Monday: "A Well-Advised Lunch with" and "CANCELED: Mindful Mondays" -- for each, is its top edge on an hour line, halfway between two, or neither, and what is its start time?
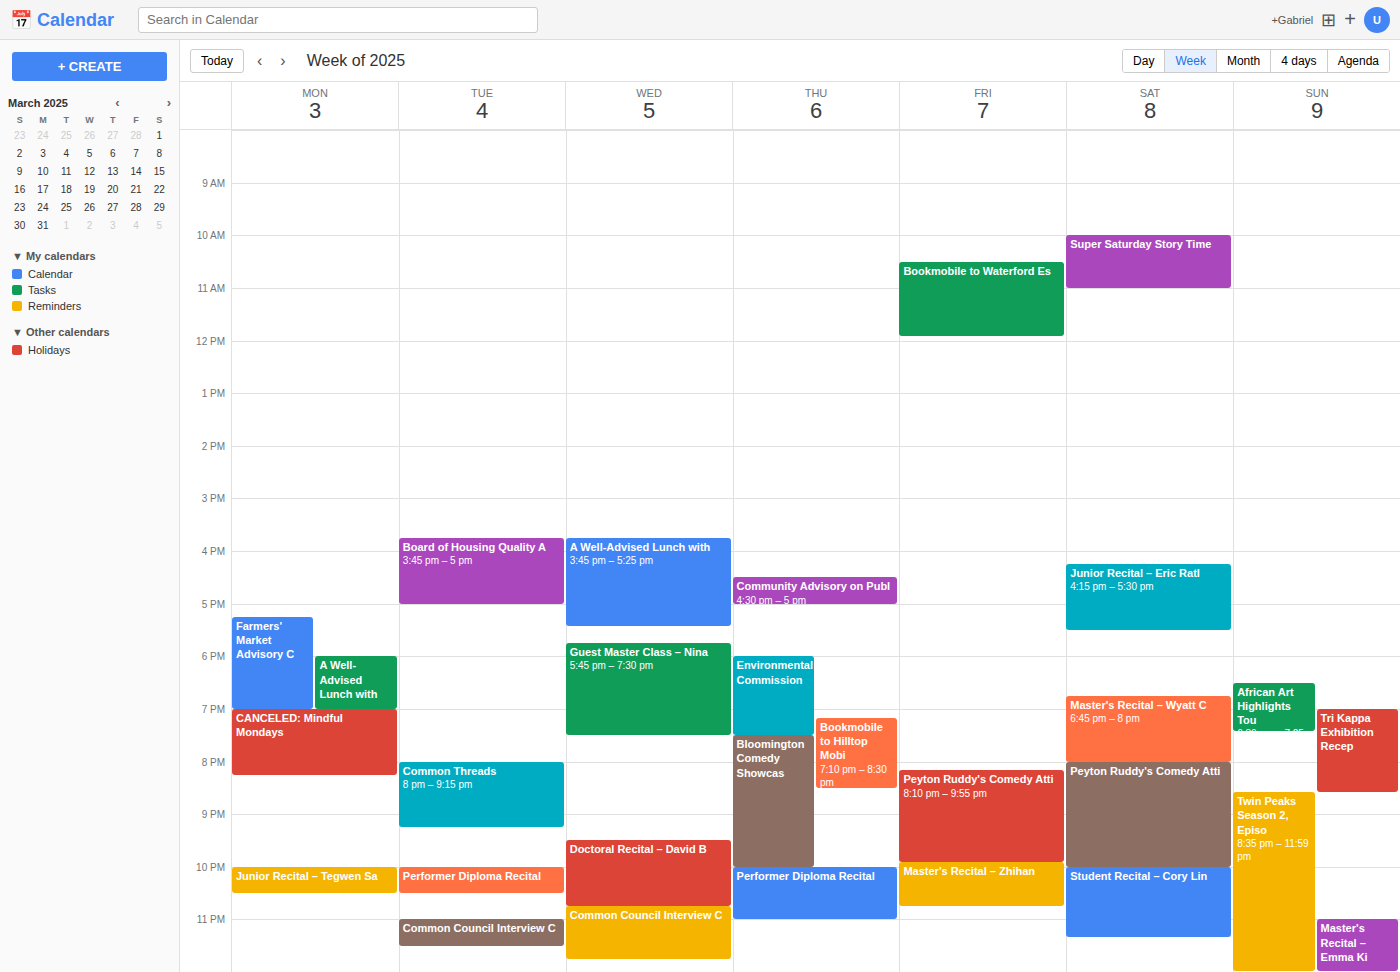
"A Well-Advised Lunch with": 6:00 PM, exactly on the 6 PM line. "CANCELED: Mindful Mondays": 7:00 PM, exactly on the 7 PM line.